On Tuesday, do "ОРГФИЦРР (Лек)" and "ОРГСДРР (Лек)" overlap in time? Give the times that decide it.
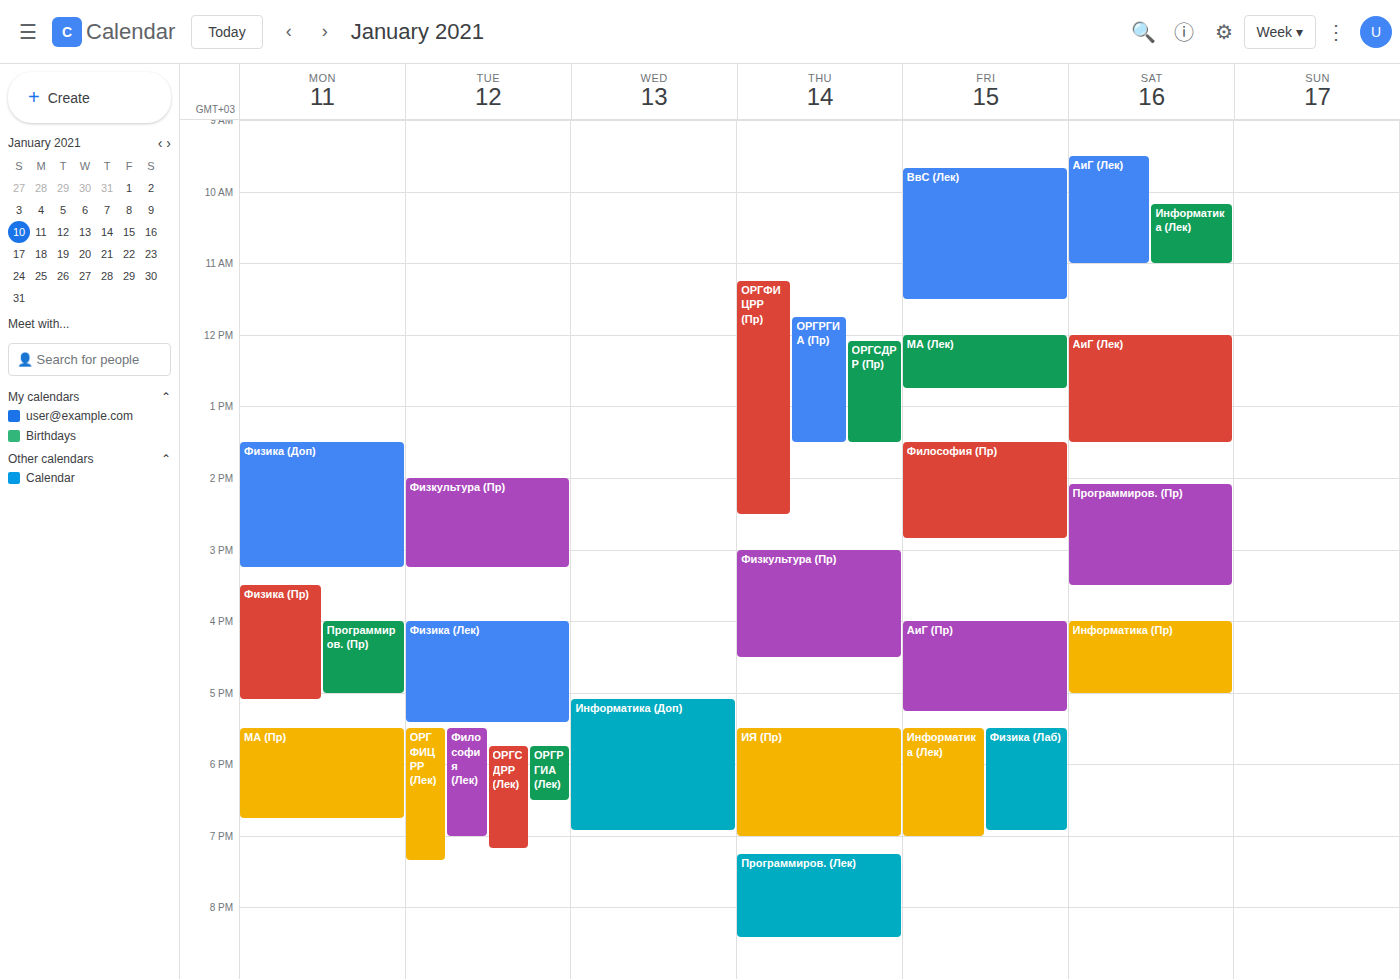
"ОРГСДРР (Лек)" runs 5:45 PM to 7:10 PM, inside "ОРГФИЦРР (Лек)" -- they overlap.